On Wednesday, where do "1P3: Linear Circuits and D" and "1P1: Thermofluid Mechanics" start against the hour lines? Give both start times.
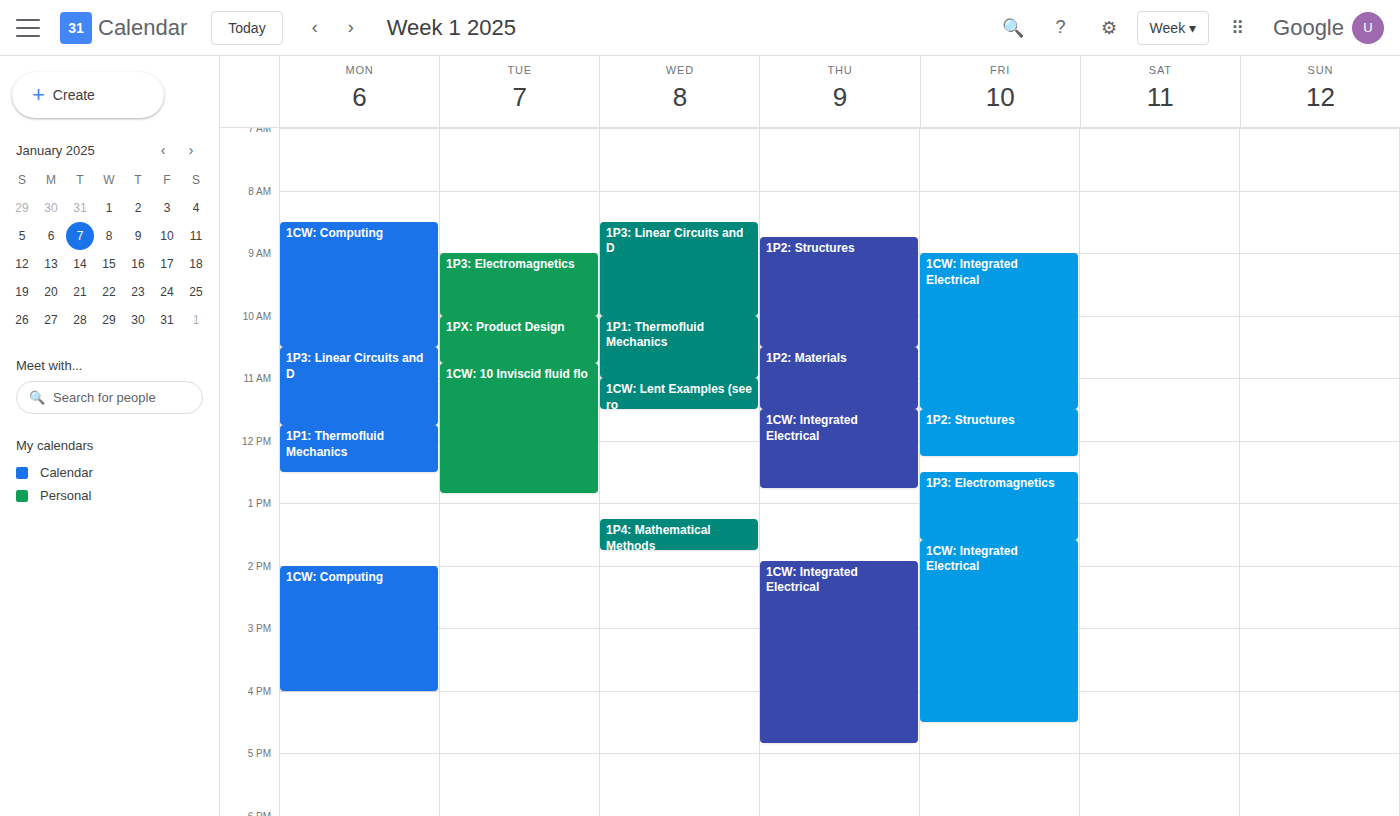
"1P3: Linear Circuits and D": 8:30 AM, halfway between the 8 AM and 9 AM lines. "1P1: Thermofluid Mechanics": 10:00 AM, exactly on the 10 AM line.